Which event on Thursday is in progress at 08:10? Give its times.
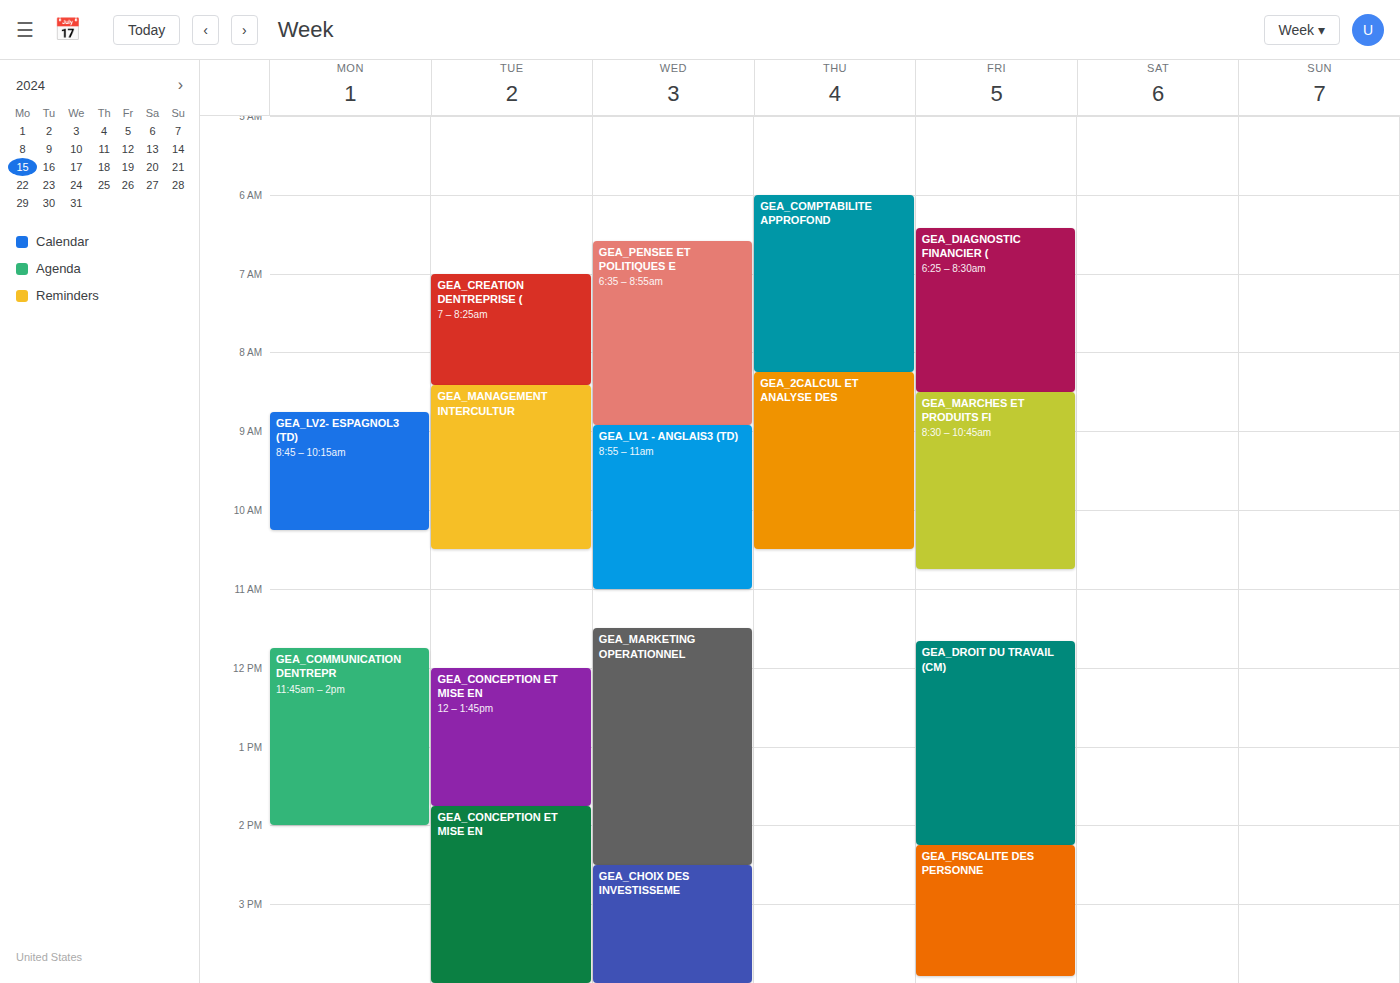
"GEA_COMPTABILITE APPROFOND", 06:00 to 08:15